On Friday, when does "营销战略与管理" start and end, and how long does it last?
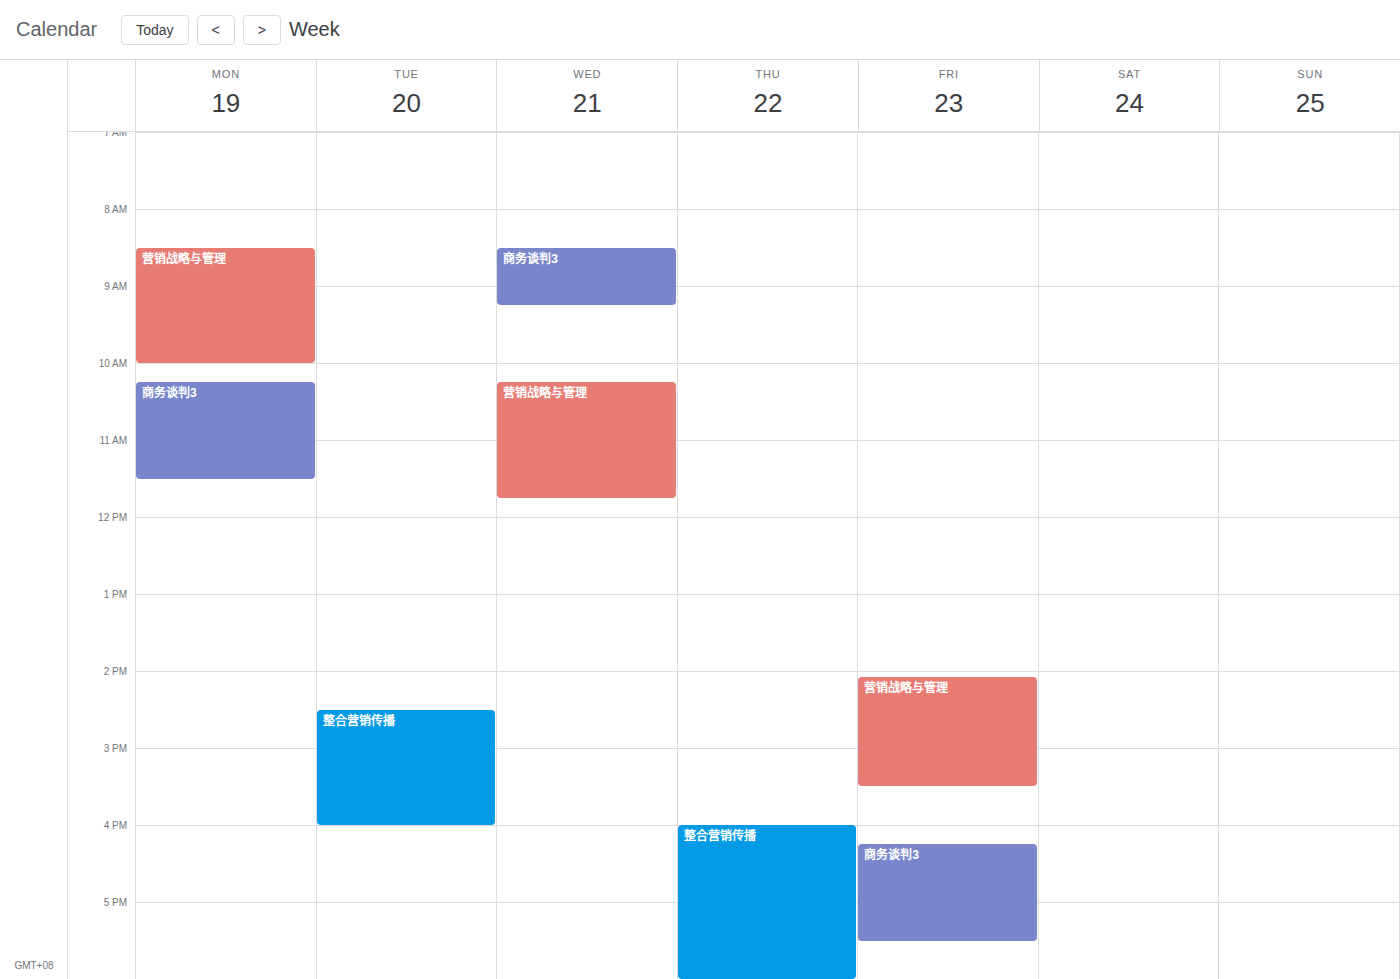
2:05 PM to 3:30 PM, 1 hour 25 minutes